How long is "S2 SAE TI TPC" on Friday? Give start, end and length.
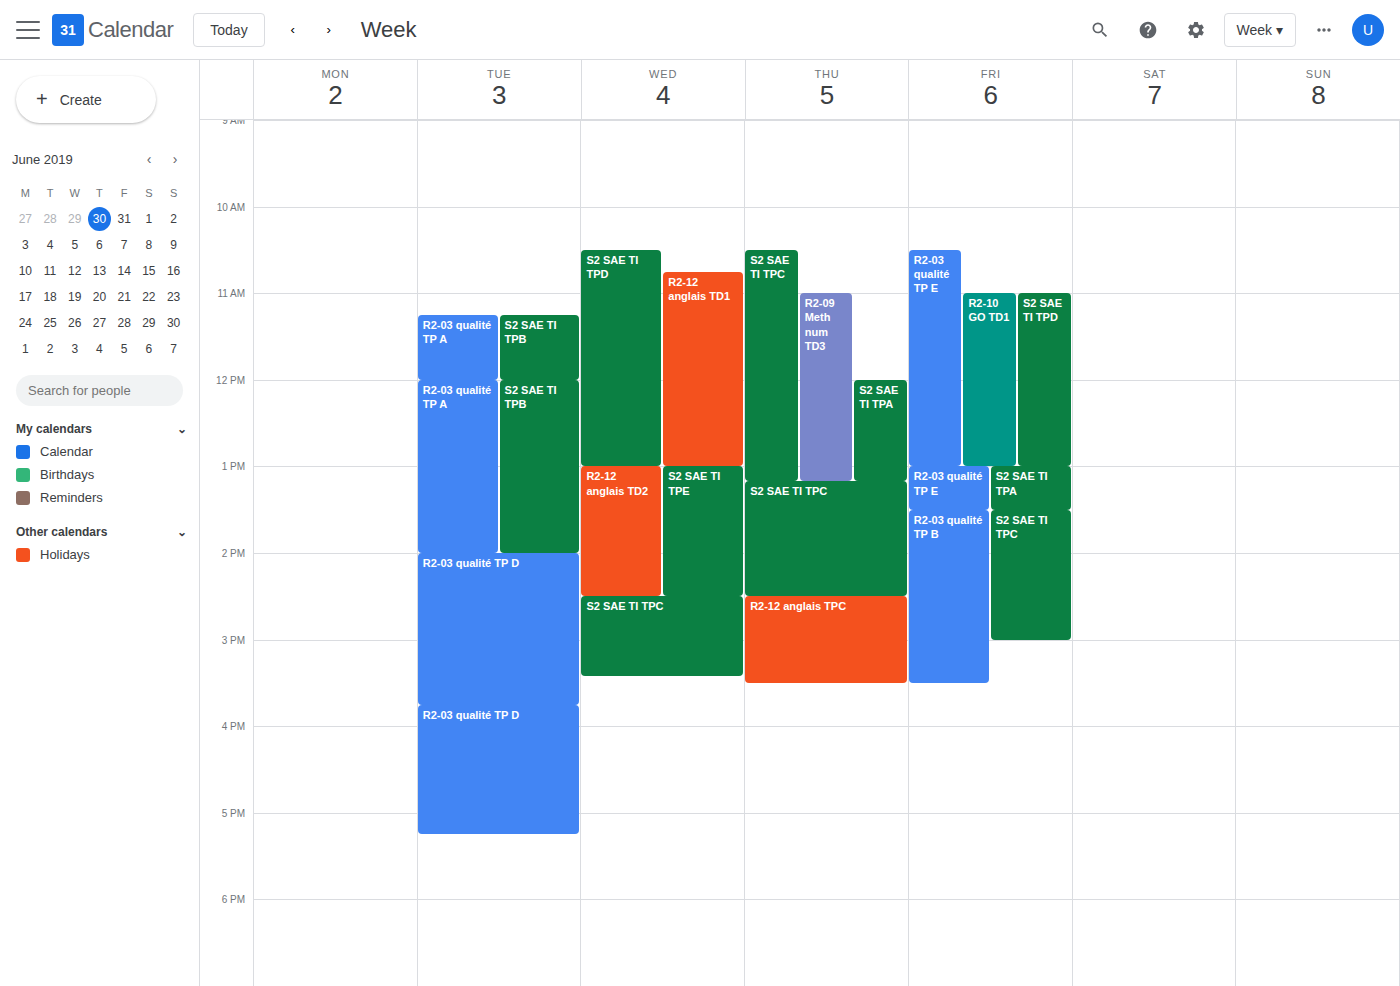
1:30 PM to 3:00 PM, 1 hour 30 minutes